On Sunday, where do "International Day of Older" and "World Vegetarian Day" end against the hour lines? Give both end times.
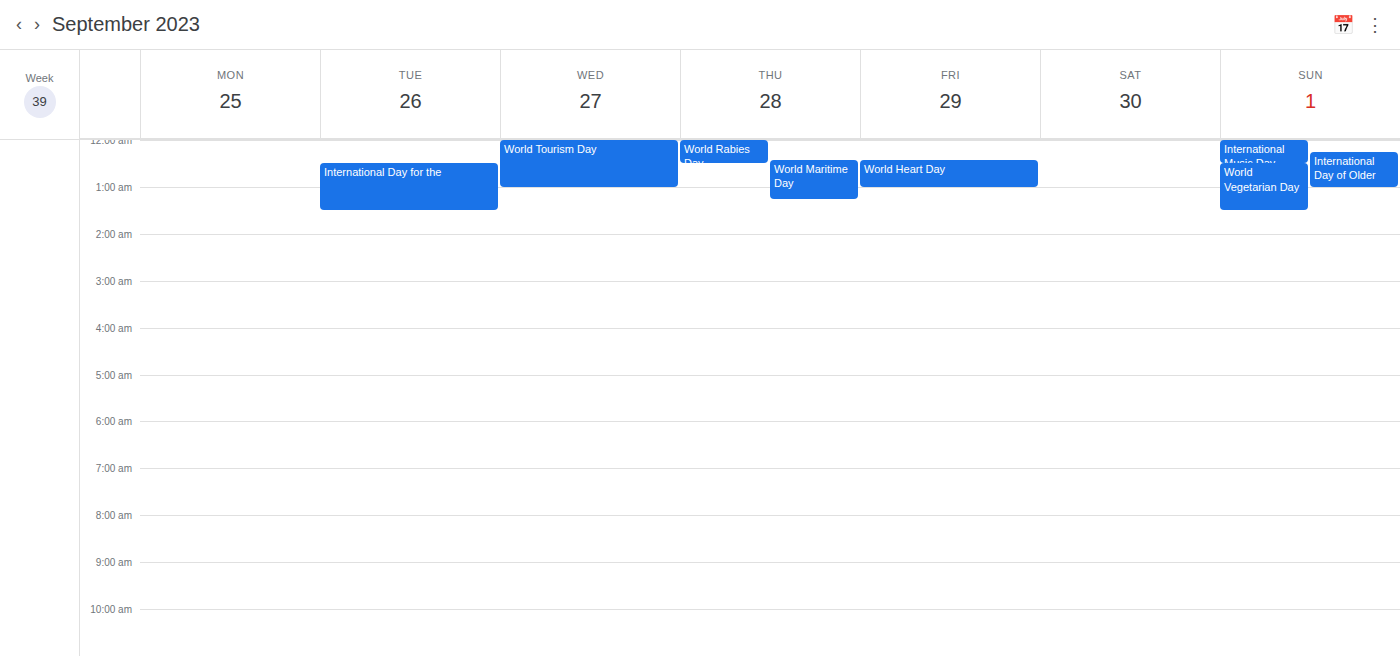
"International Day of Older": 1:00 AM, exactly on the 1 AM line. "World Vegetarian Day": 1:30 AM, halfway between the 1 AM and 2 AM lines.